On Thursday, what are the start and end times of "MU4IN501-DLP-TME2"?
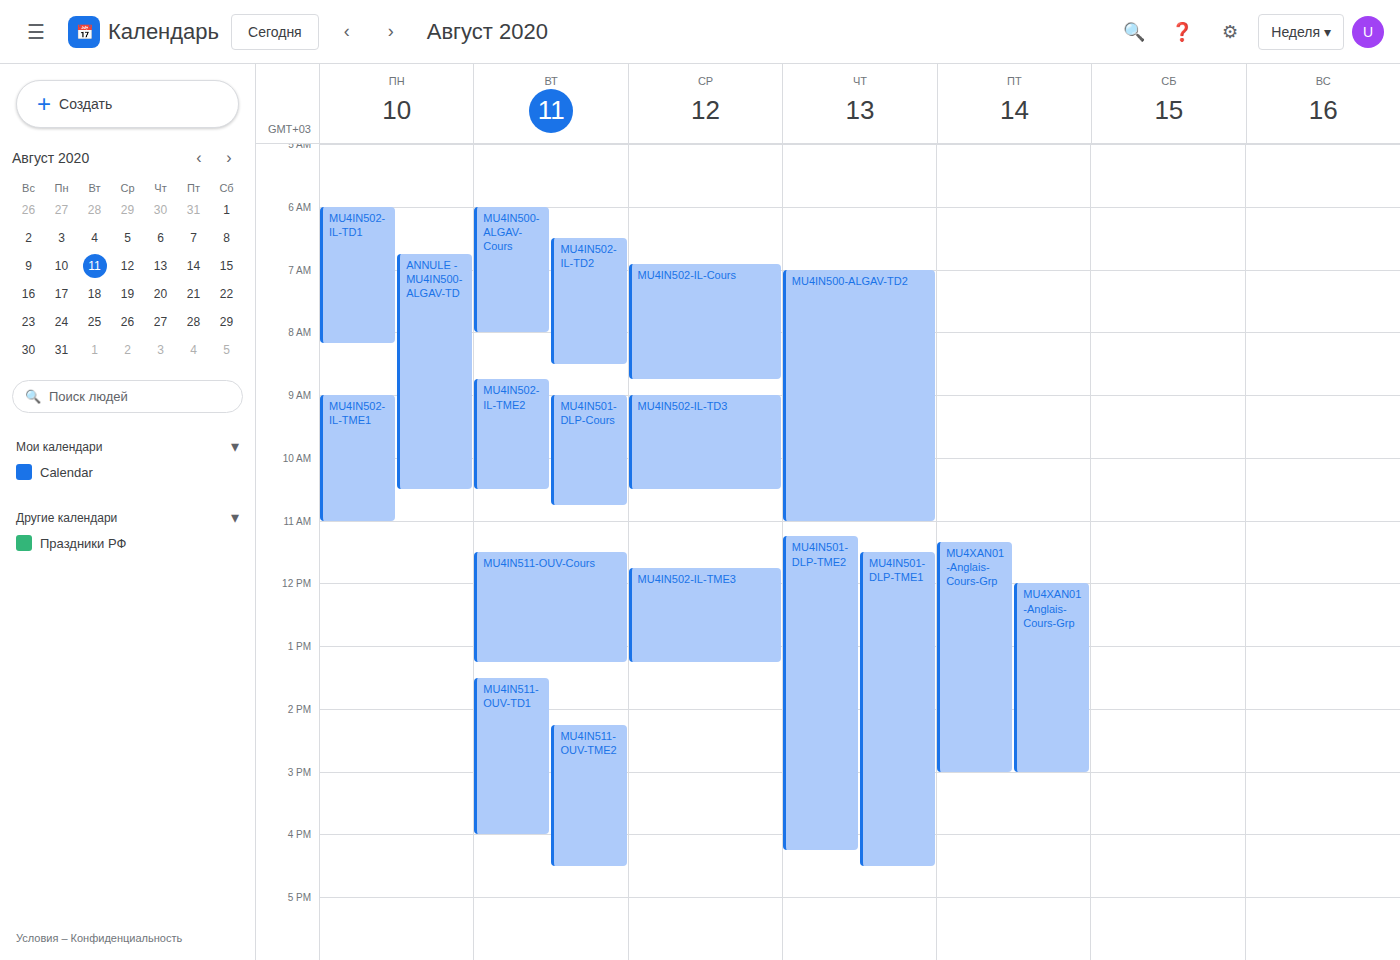
11:15 to 16:15